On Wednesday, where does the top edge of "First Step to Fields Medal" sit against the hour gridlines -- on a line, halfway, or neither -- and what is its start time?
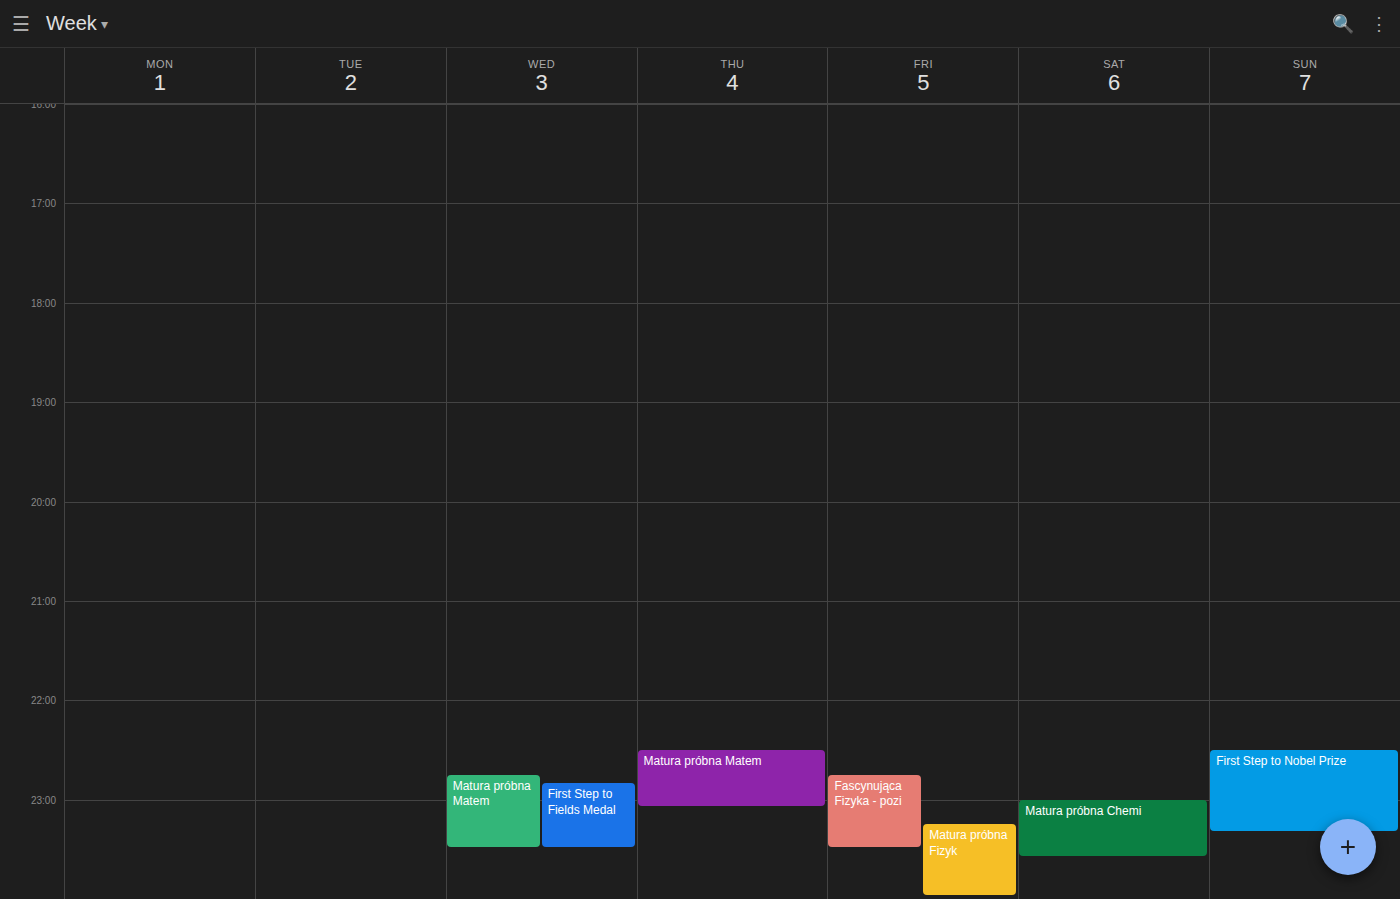
10:50 PM -- neither: 50 minutes below the 10 PM line and 10 minutes above the 11 PM line.